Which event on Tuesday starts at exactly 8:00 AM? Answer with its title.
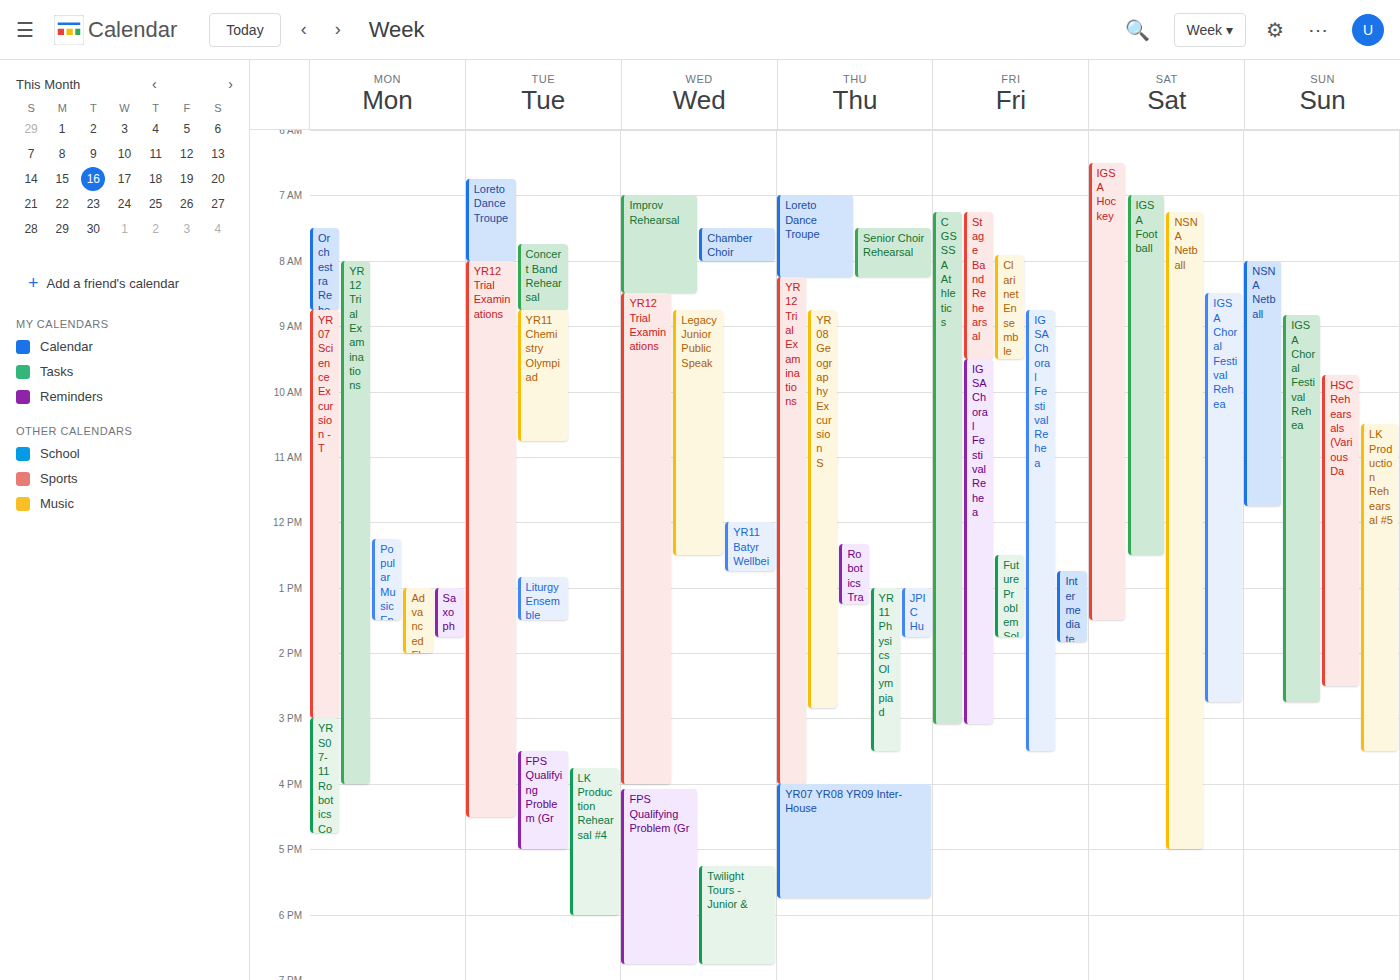
"YR12 Trial Examinations"